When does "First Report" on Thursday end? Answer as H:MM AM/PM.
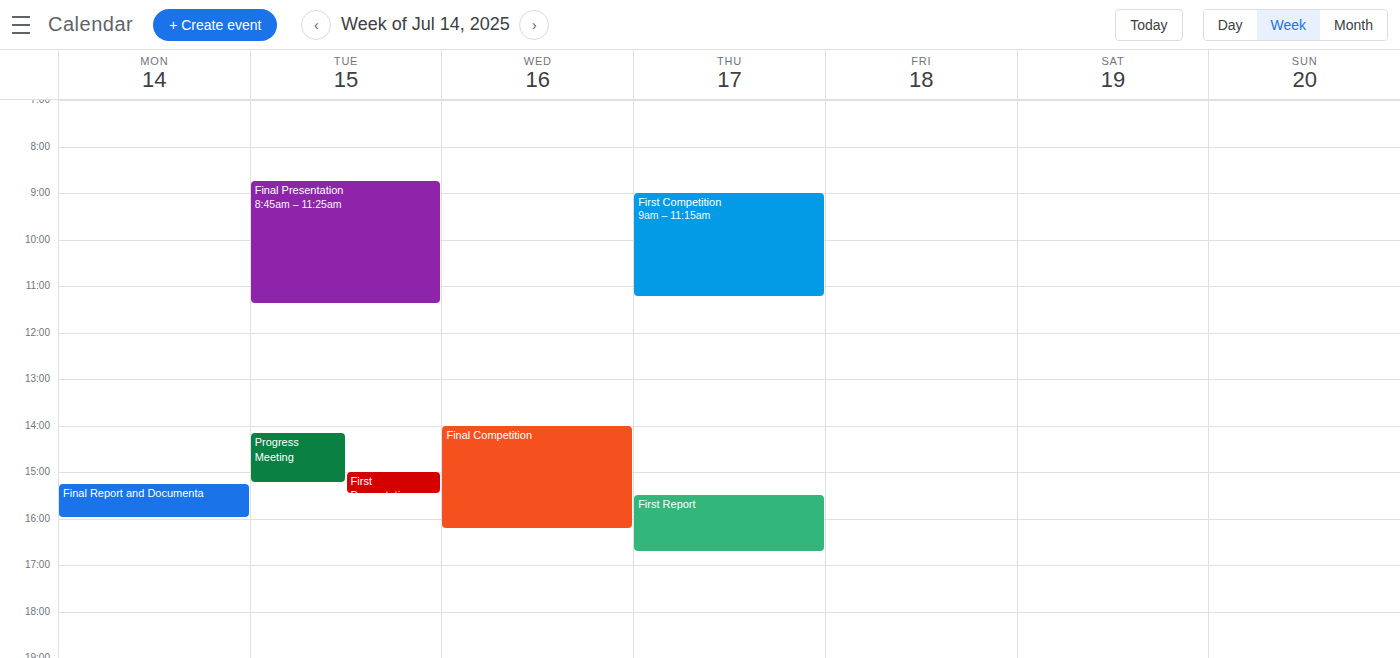
4:45 PM